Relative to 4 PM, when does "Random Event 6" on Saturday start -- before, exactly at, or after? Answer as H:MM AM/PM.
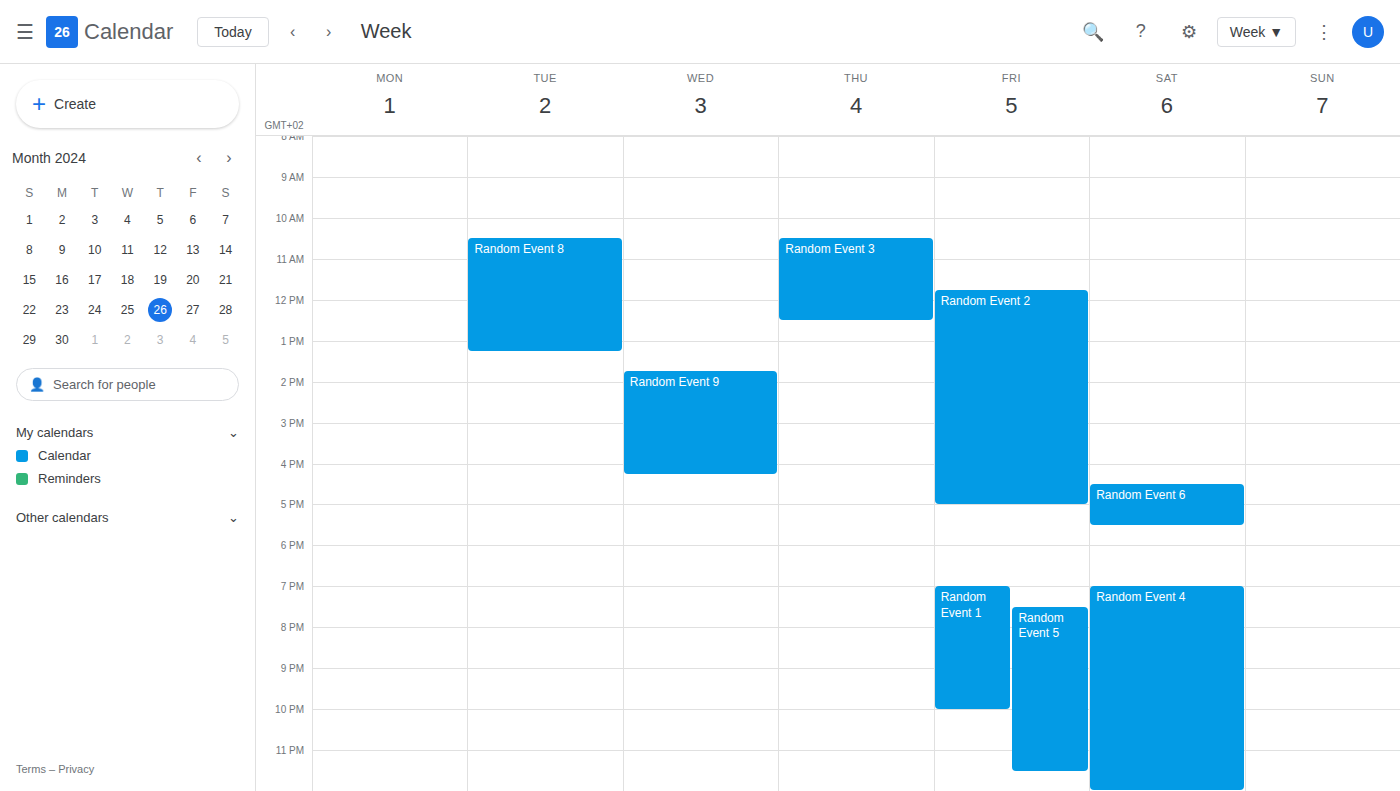
4:30 PM -- after 4 PM, 30 minutes below the 4 PM line.